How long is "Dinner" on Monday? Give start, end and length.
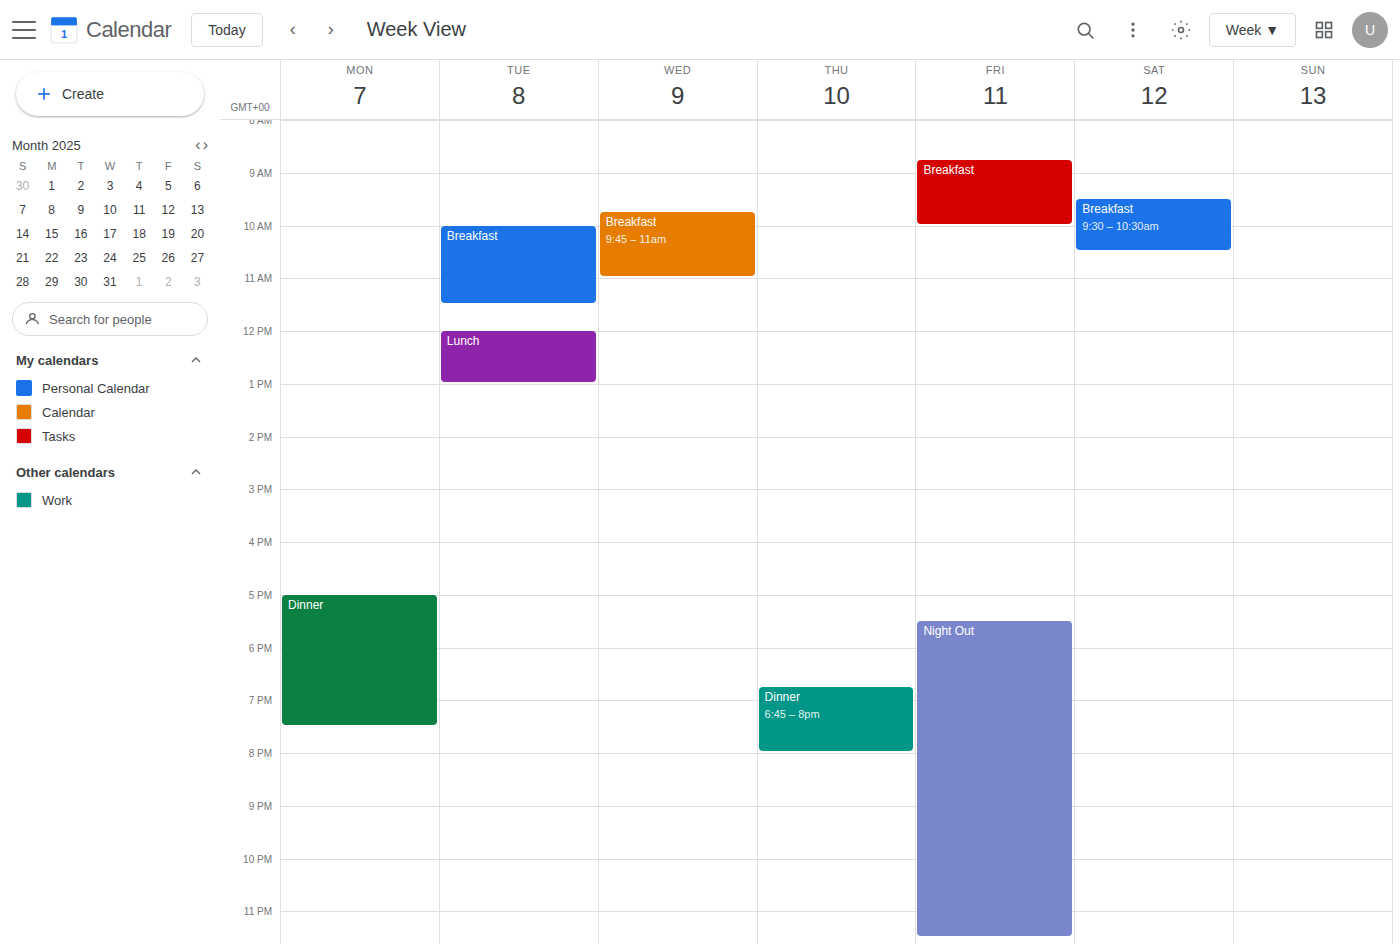
5:00 PM to 7:30 PM, 2 hours 30 minutes